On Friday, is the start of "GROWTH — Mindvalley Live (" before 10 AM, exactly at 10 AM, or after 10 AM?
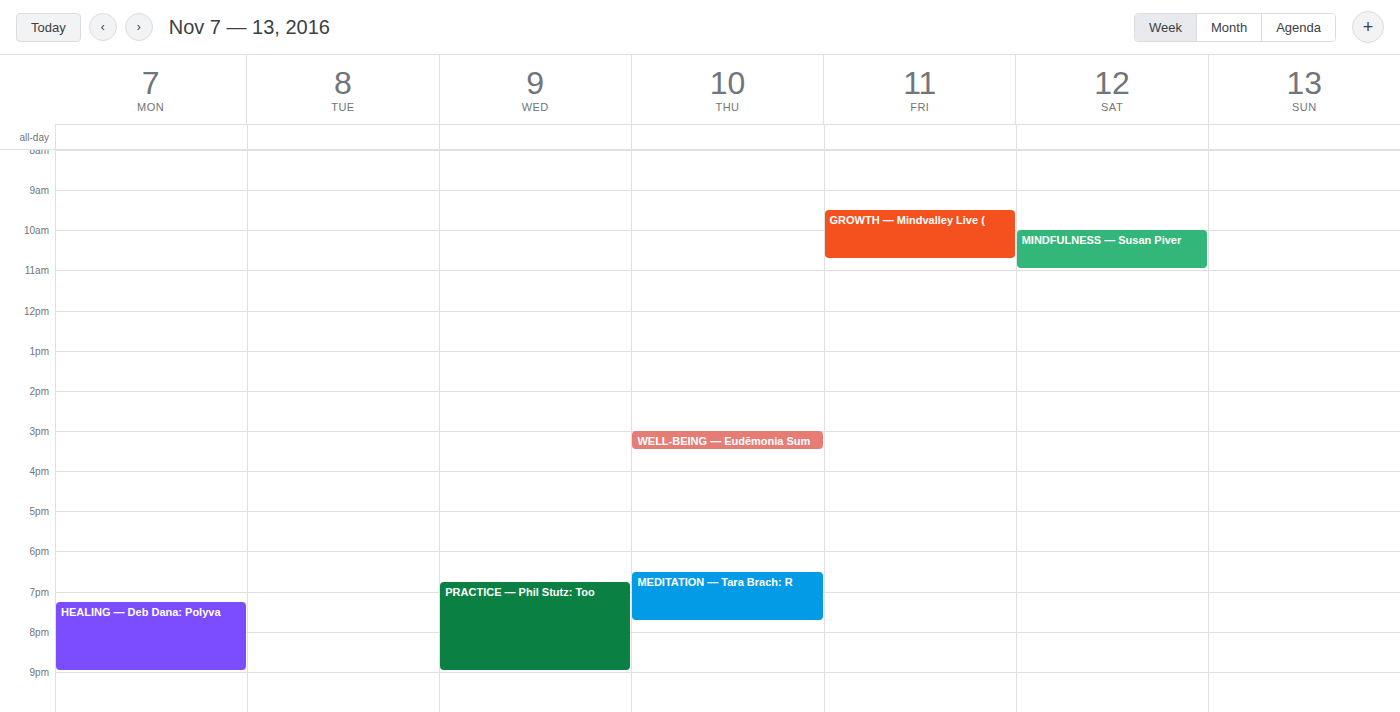
9:30 AM -- before 10 AM, 30 minutes above the 10 AM line.